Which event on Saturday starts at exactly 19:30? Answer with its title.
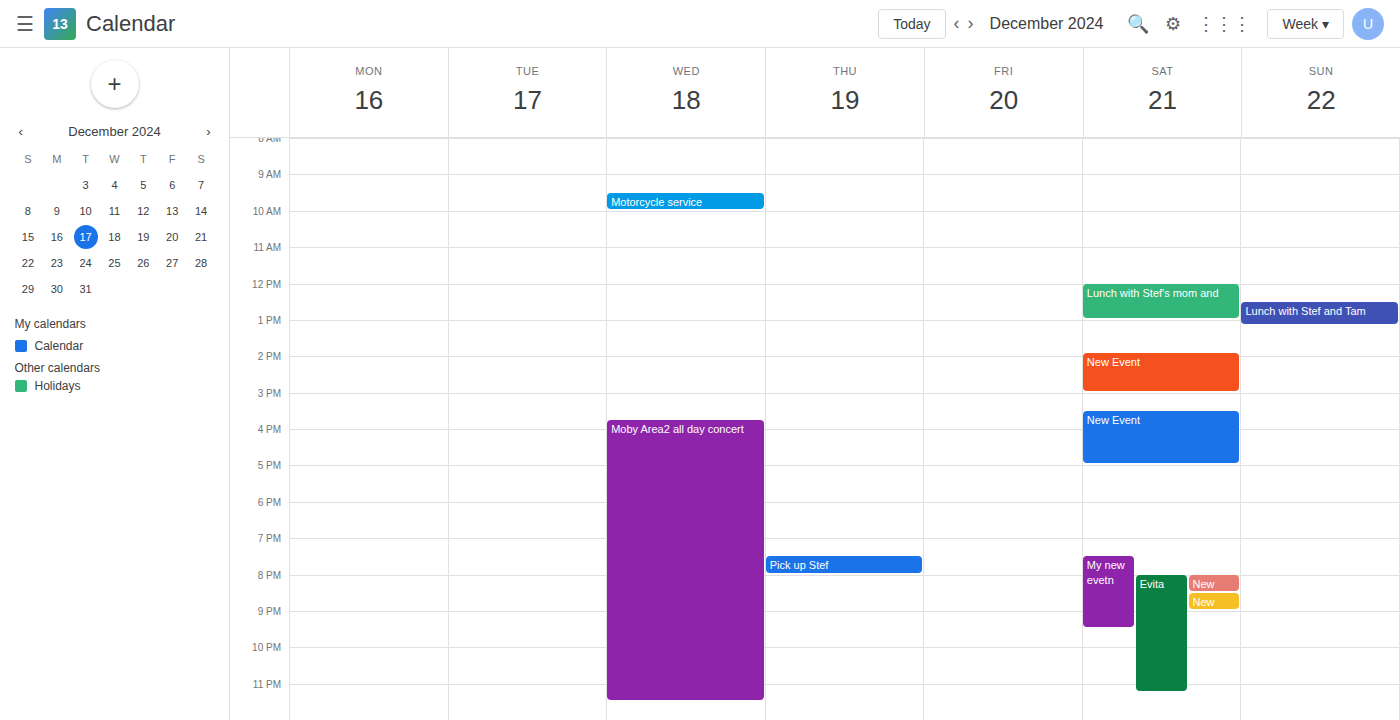
"My new evetn"